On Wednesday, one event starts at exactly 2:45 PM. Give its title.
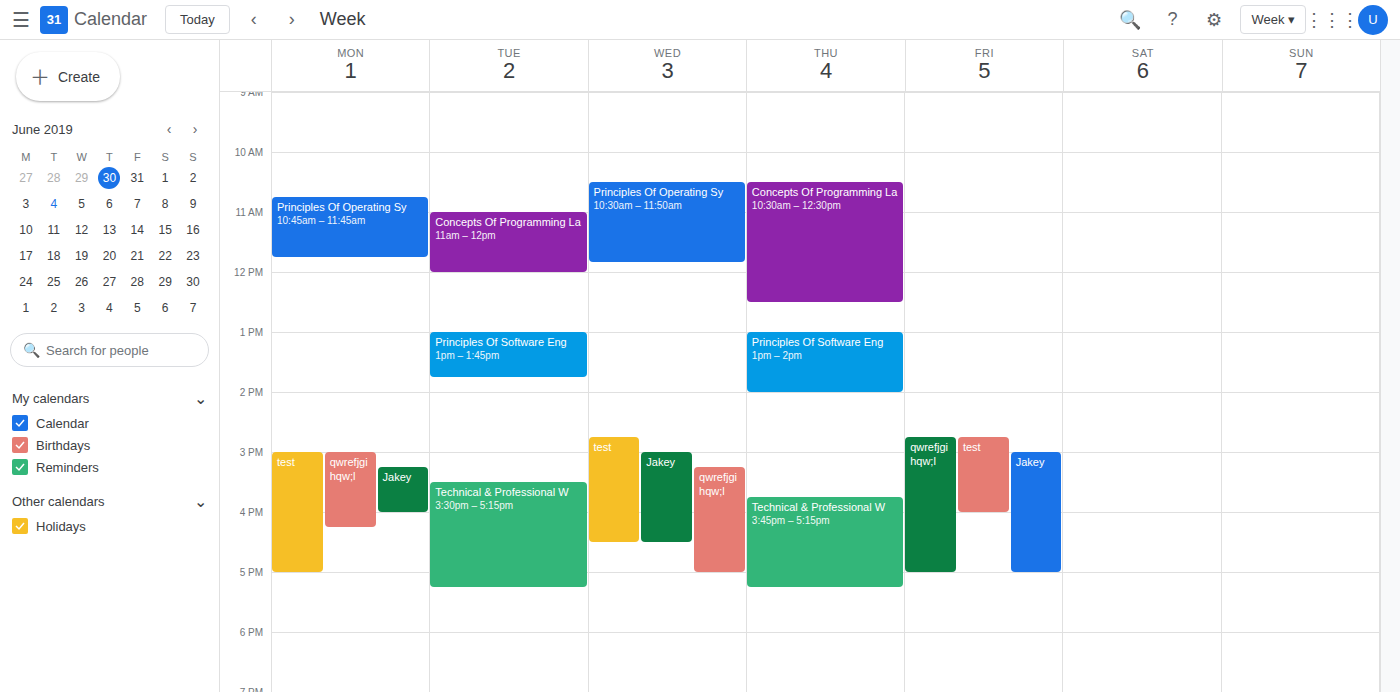
"test"